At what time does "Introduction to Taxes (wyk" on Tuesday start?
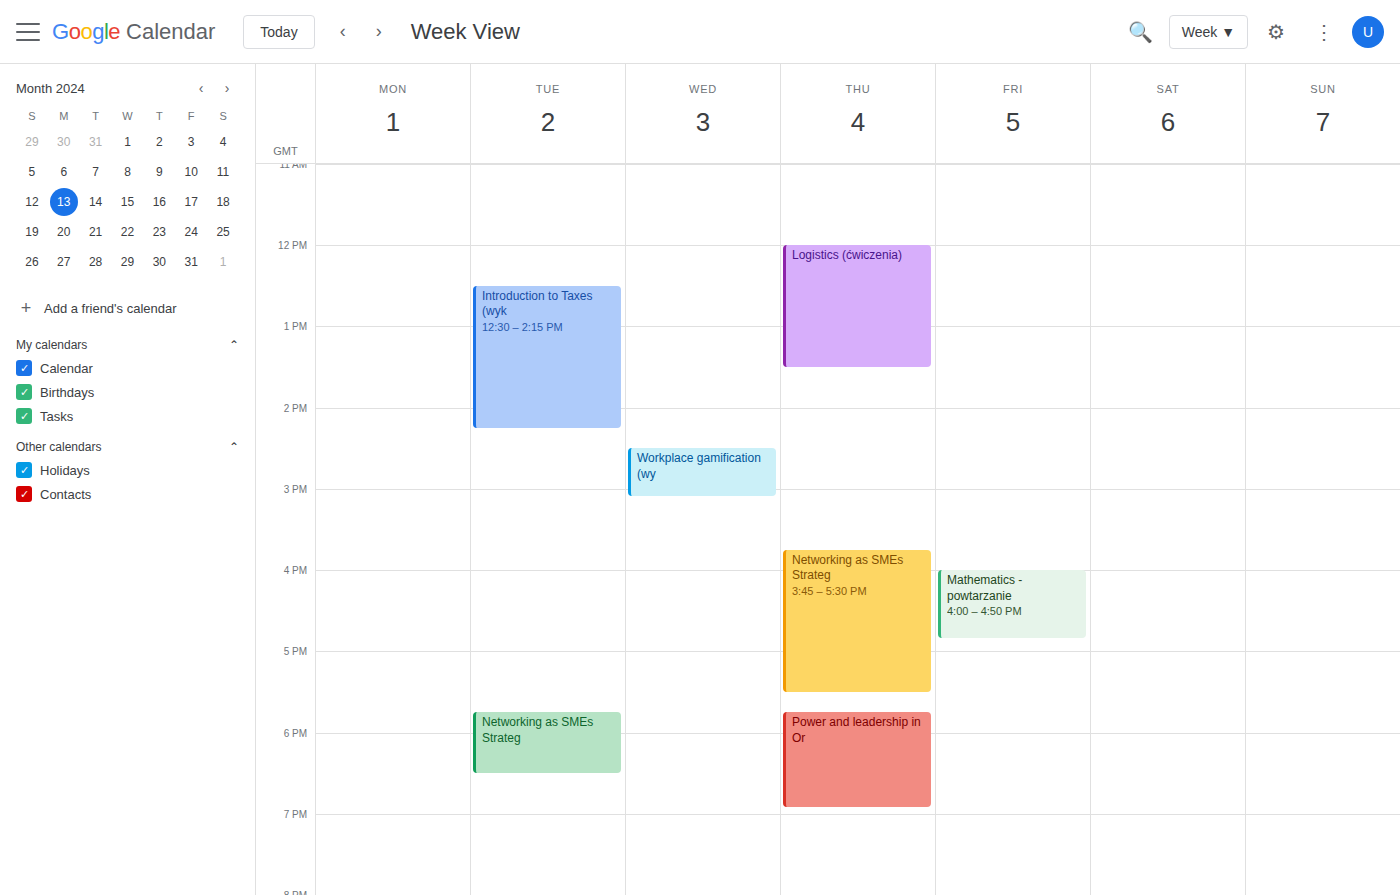
12:30